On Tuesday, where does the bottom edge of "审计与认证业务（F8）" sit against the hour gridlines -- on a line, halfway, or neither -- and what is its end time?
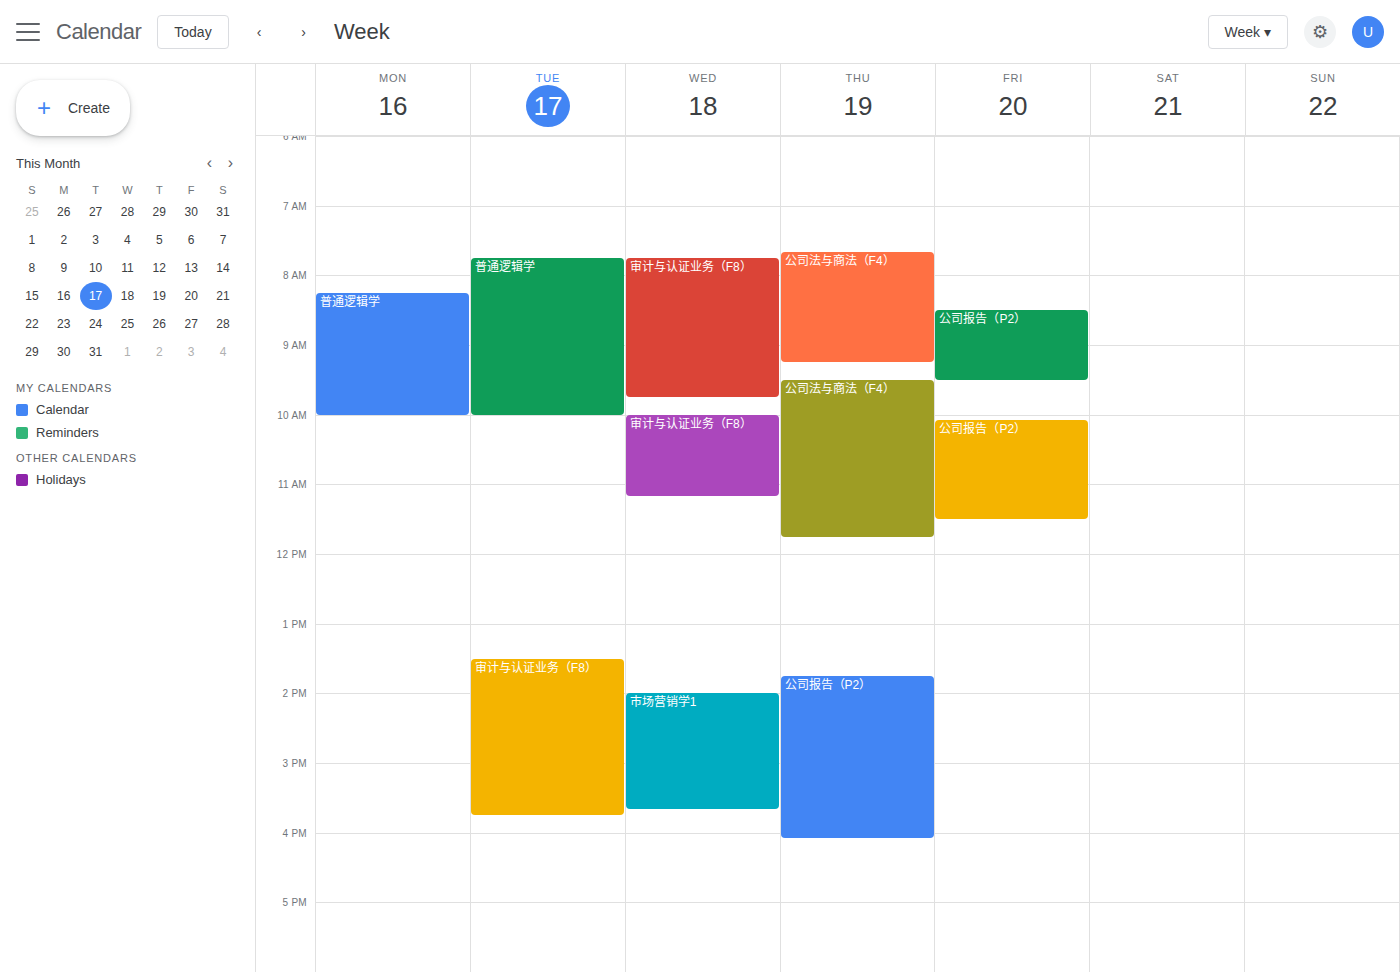
3:45 PM -- neither: three quarters of the way from the 3 PM line to the 4 PM line.